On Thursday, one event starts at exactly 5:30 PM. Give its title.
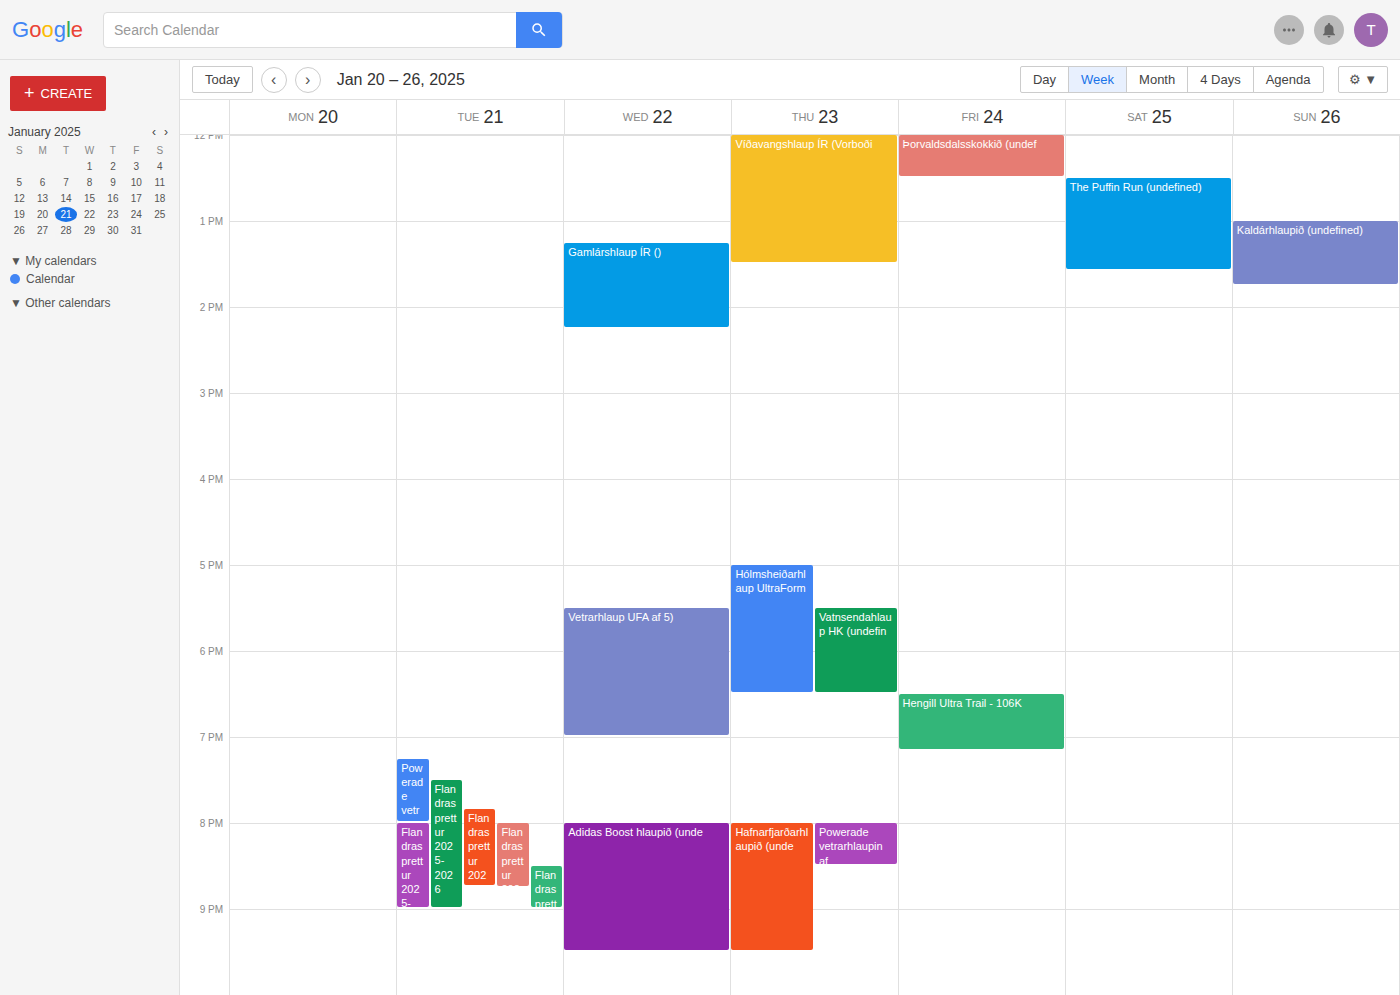
"Vatnsendahlaup HK (undefin"